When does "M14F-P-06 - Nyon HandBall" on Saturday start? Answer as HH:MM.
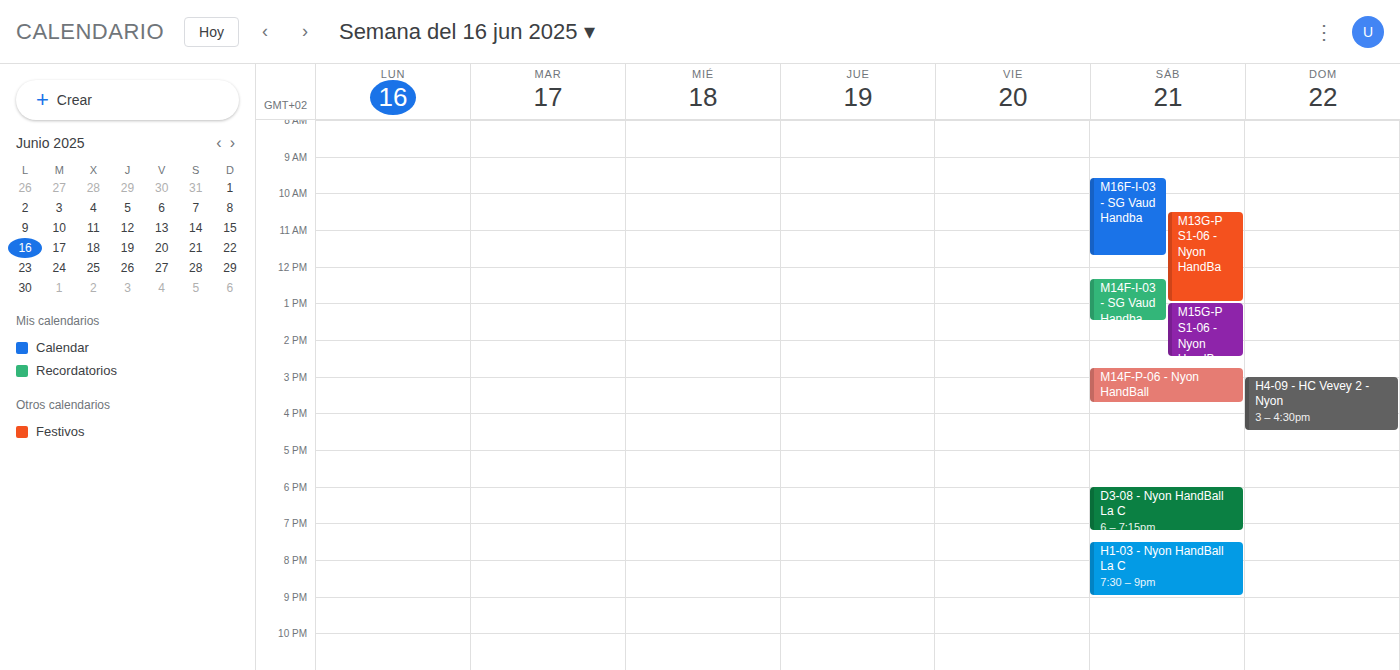
14:45